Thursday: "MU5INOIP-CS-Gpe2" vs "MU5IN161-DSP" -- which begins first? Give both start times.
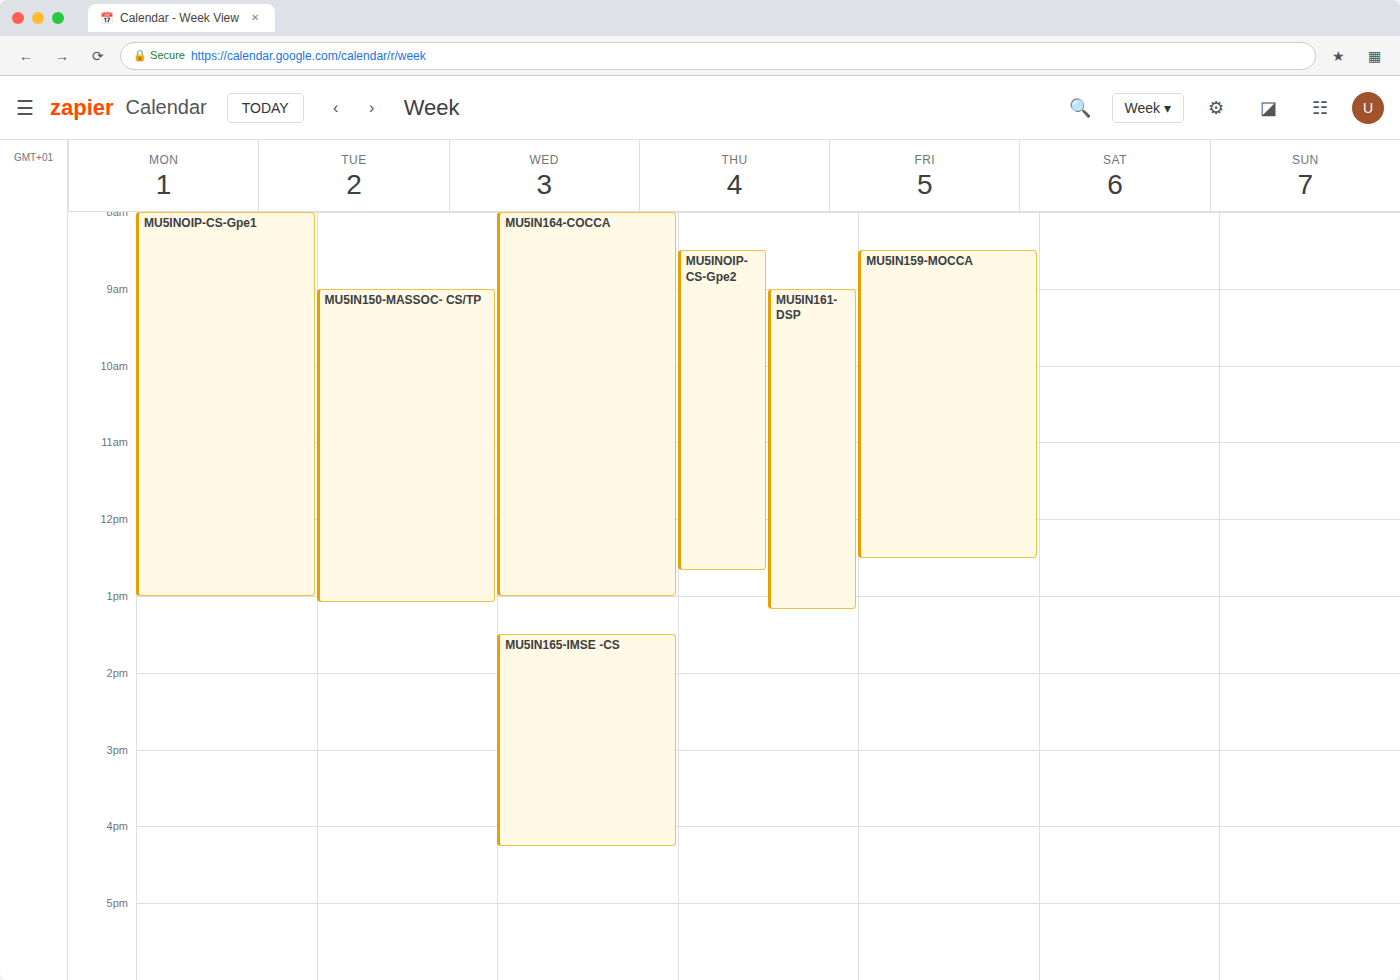
"MU5INOIP-CS-Gpe2" 8:30 AM; "MU5IN161-DSP" 9:00 AM.